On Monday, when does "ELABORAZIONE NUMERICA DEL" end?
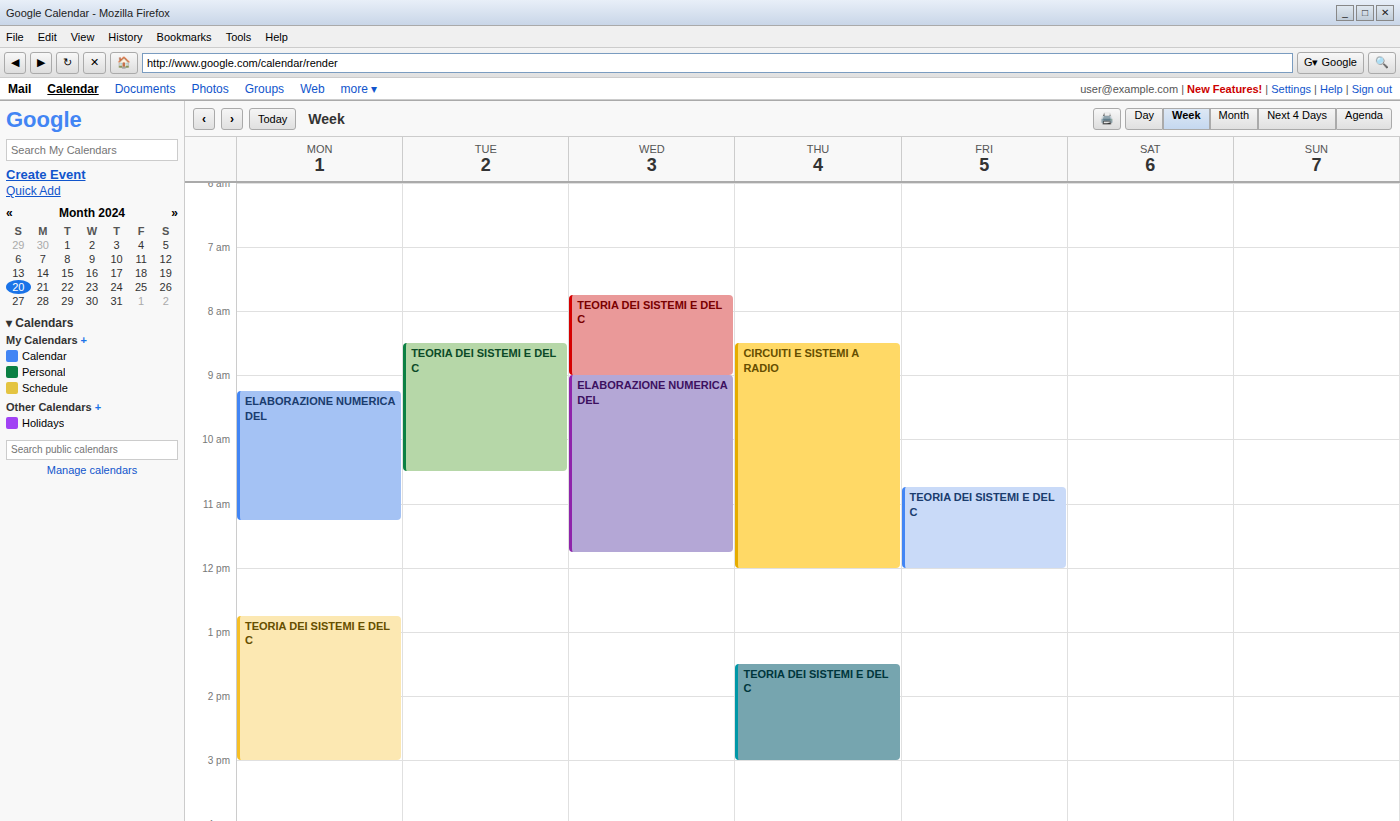
11:15 AM